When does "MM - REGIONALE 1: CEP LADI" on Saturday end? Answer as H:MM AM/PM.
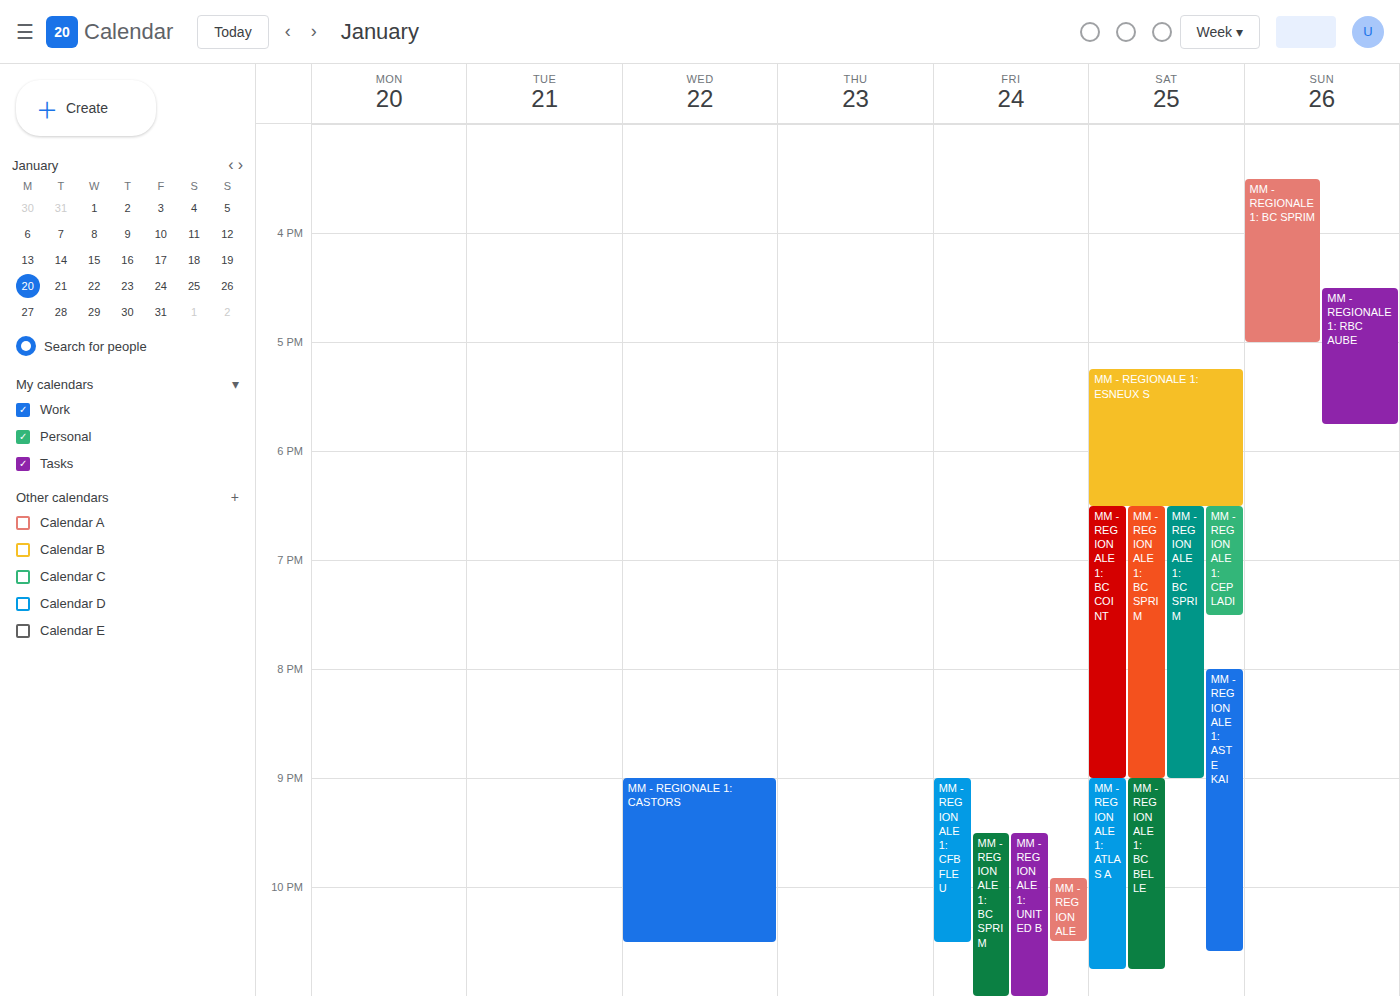
7:30 PM